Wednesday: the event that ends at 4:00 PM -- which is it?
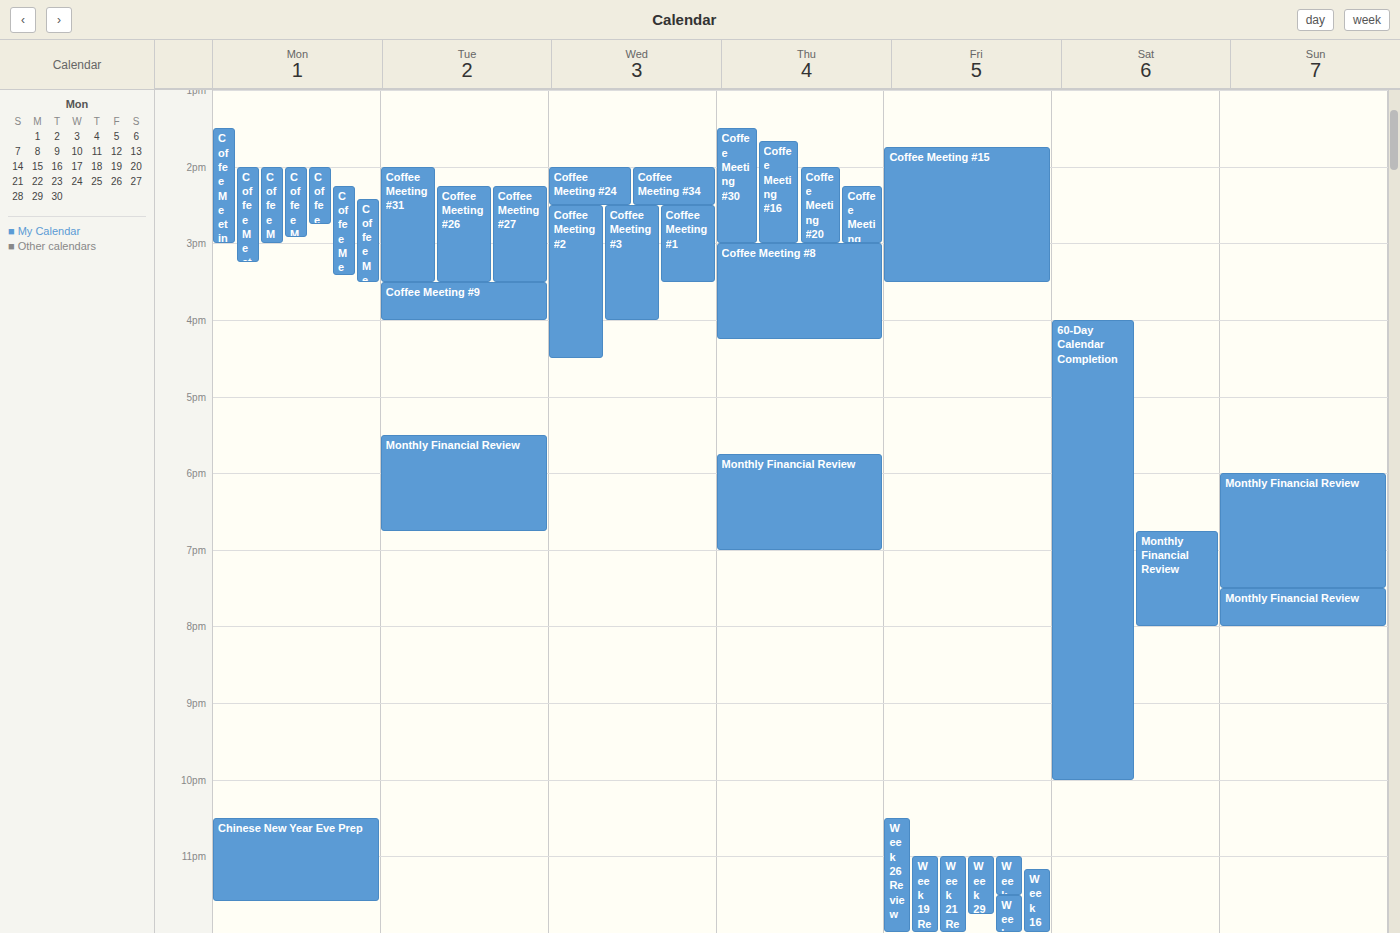
"Coffee Meeting #3"